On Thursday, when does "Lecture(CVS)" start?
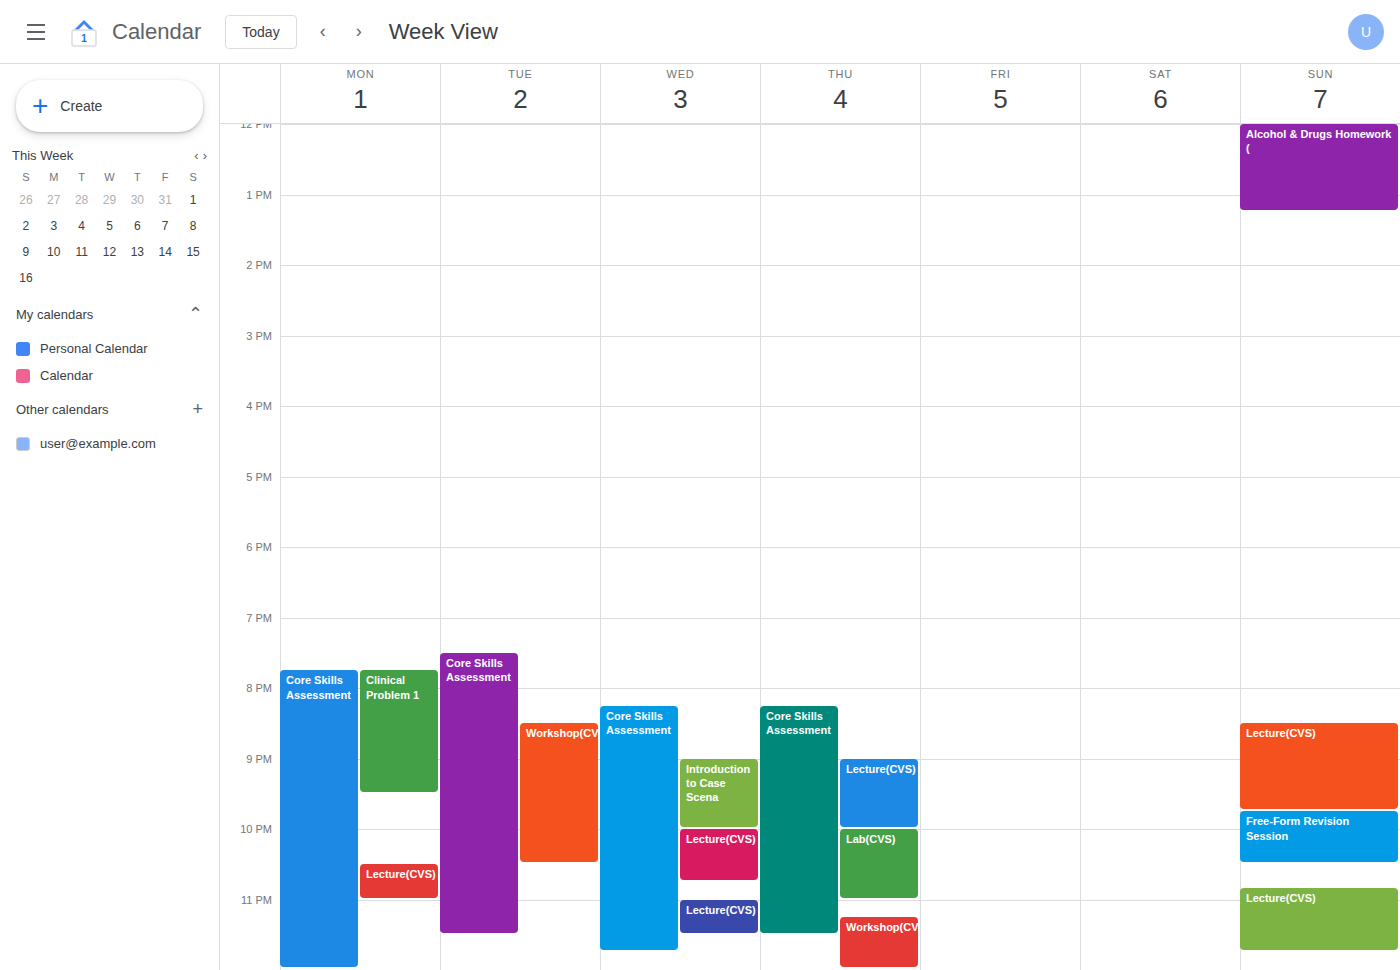
21:00